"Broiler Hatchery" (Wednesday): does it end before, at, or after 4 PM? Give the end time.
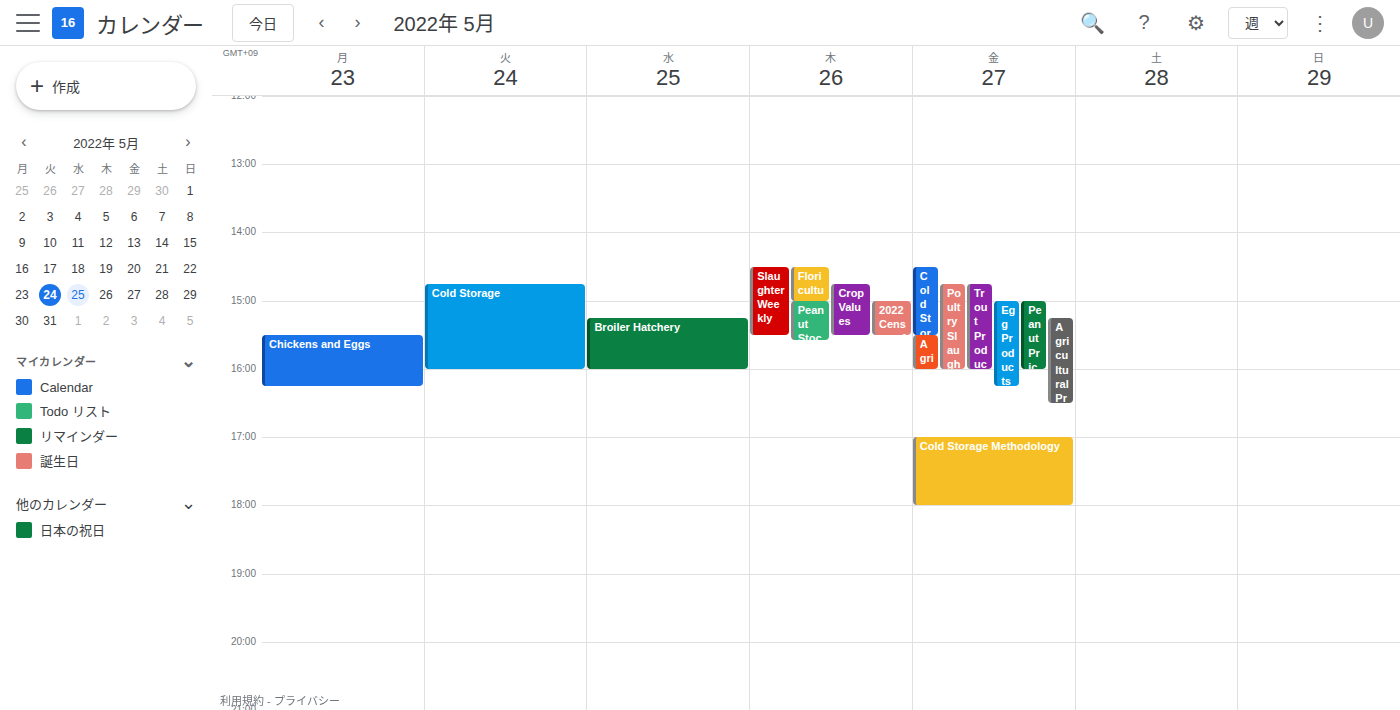
4:00 PM -- exactly at 4 PM, on the 4 PM line.